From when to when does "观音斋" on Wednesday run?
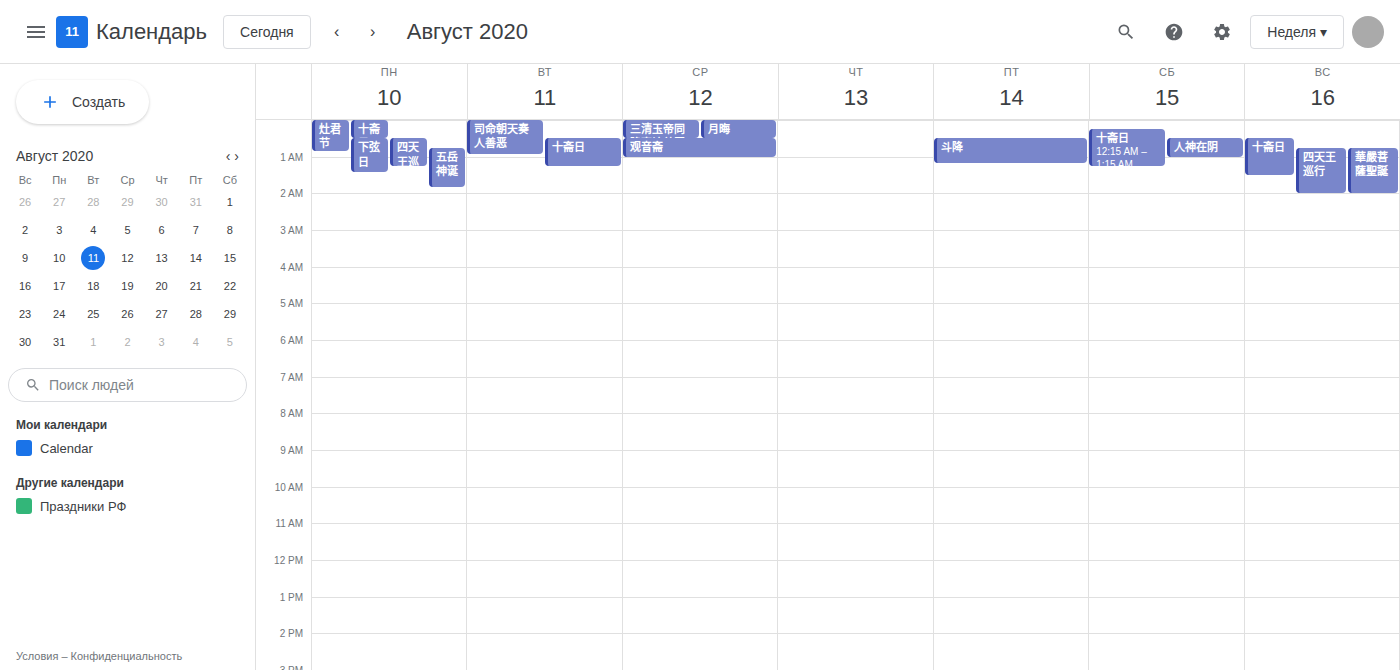
12:30 AM to 1:00 AM